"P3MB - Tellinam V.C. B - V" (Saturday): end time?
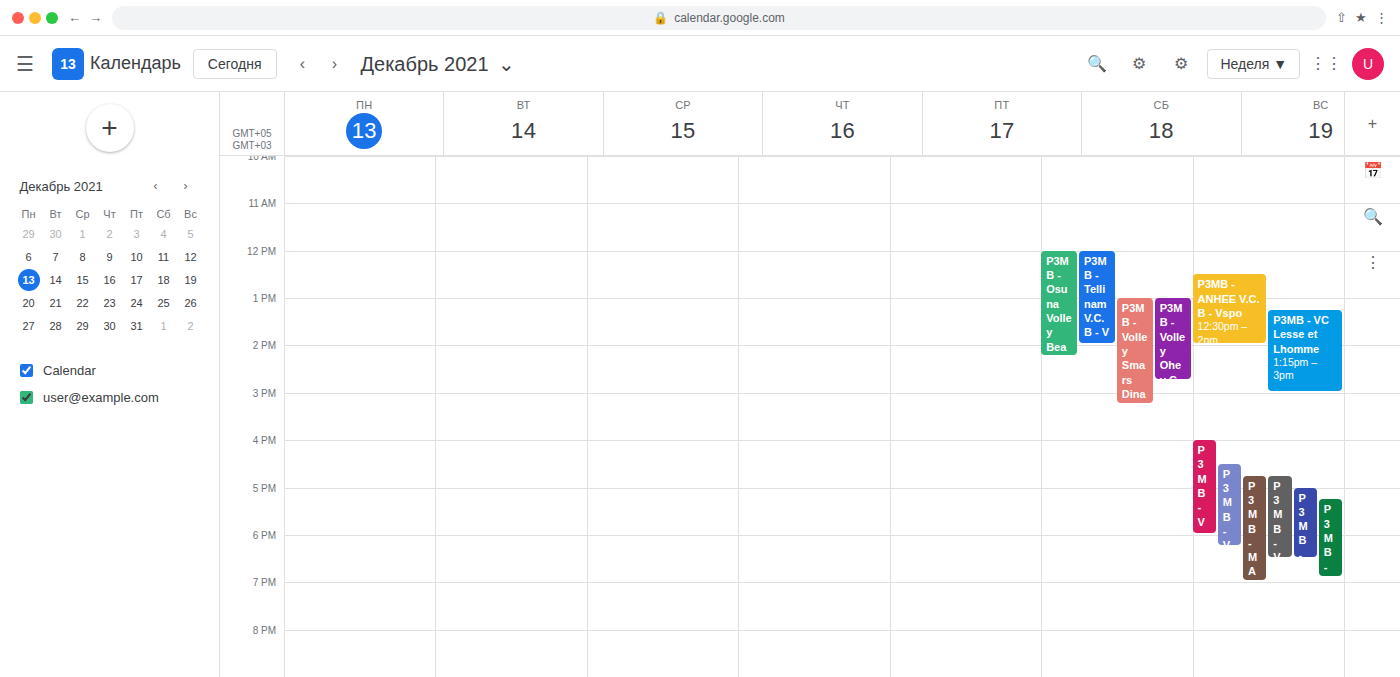
14:00